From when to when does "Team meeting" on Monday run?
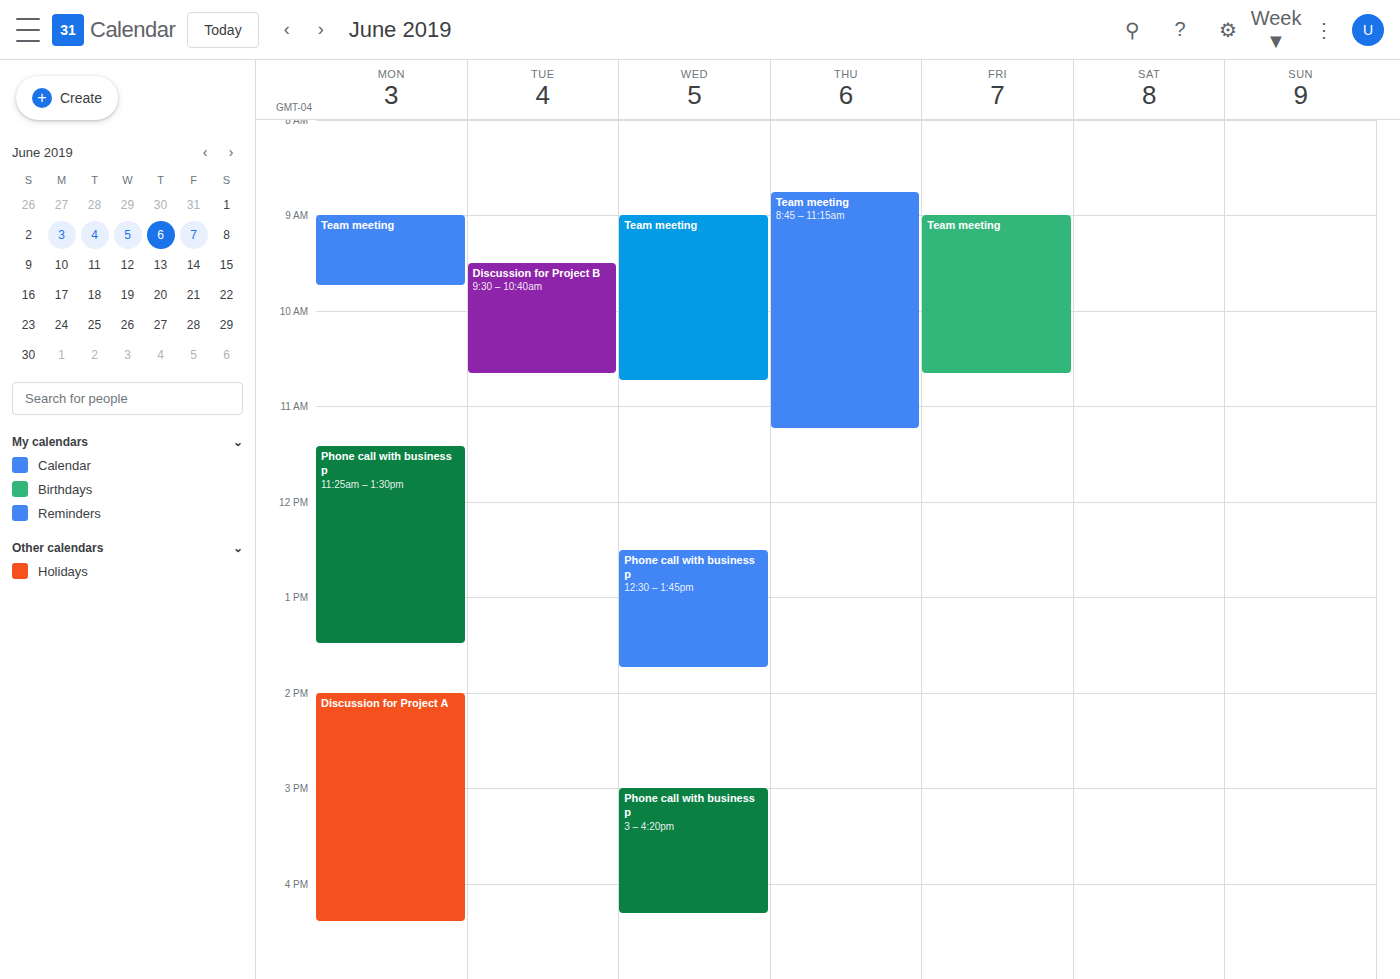
9:00 AM to 9:45 AM